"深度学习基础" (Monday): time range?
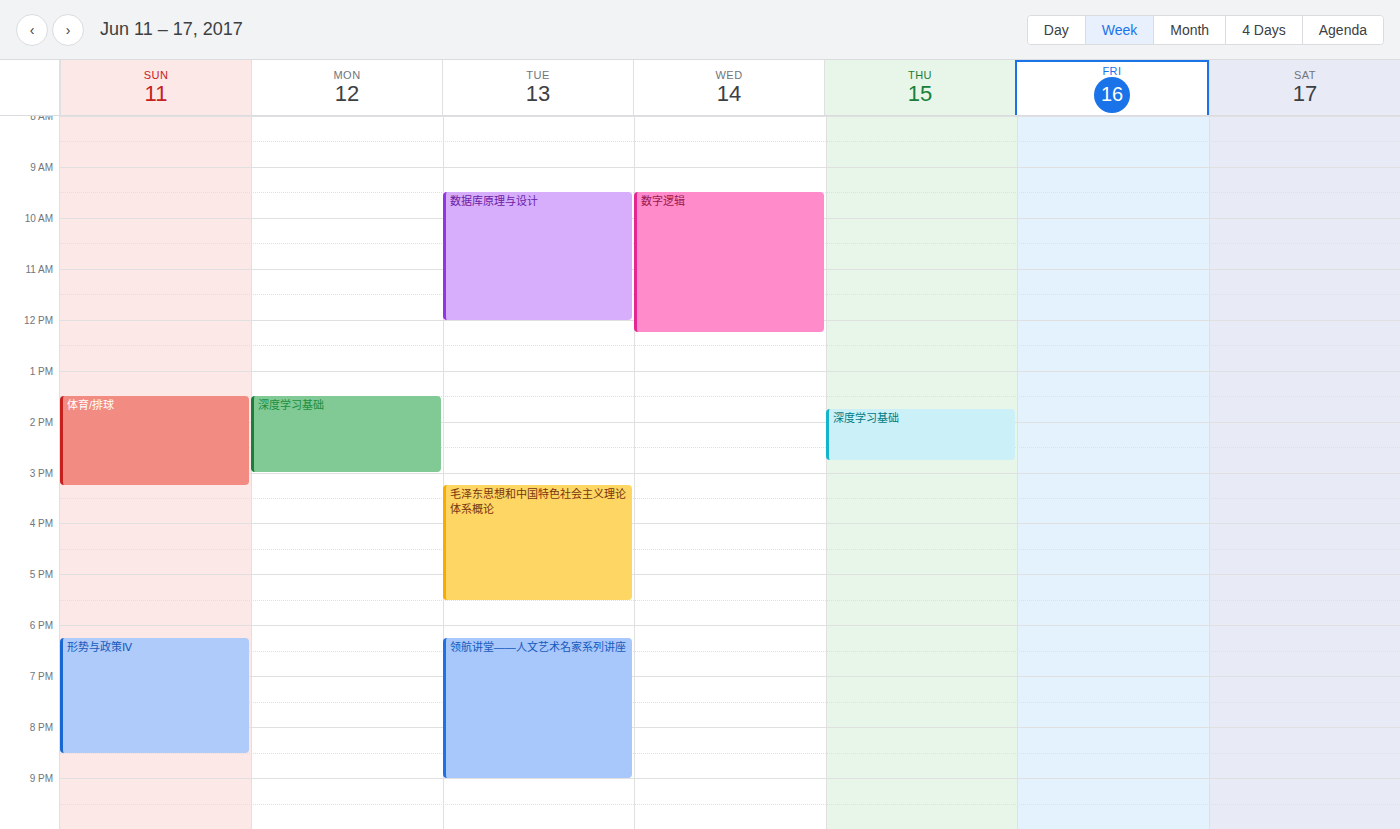
1:30 PM to 3:00 PM